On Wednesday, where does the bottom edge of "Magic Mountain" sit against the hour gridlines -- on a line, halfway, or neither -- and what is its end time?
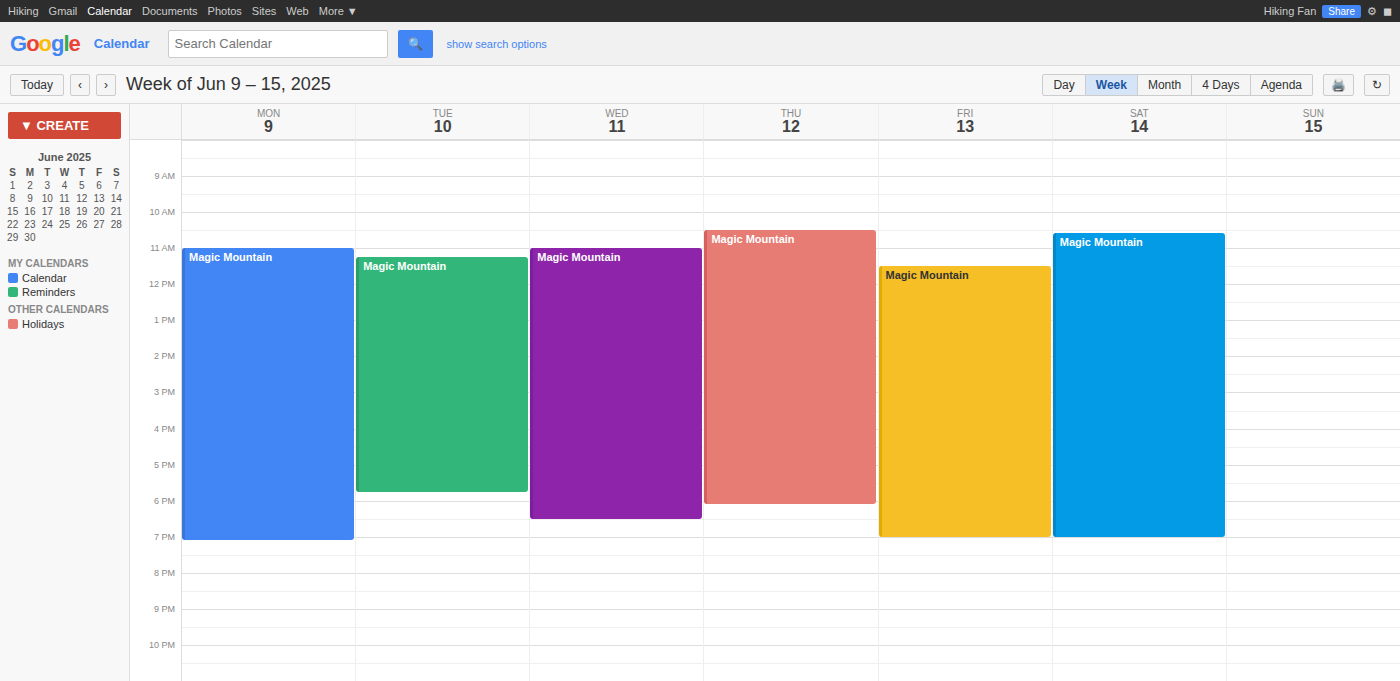
6:30 PM -- halfway between the 6 PM and 7 PM lines.